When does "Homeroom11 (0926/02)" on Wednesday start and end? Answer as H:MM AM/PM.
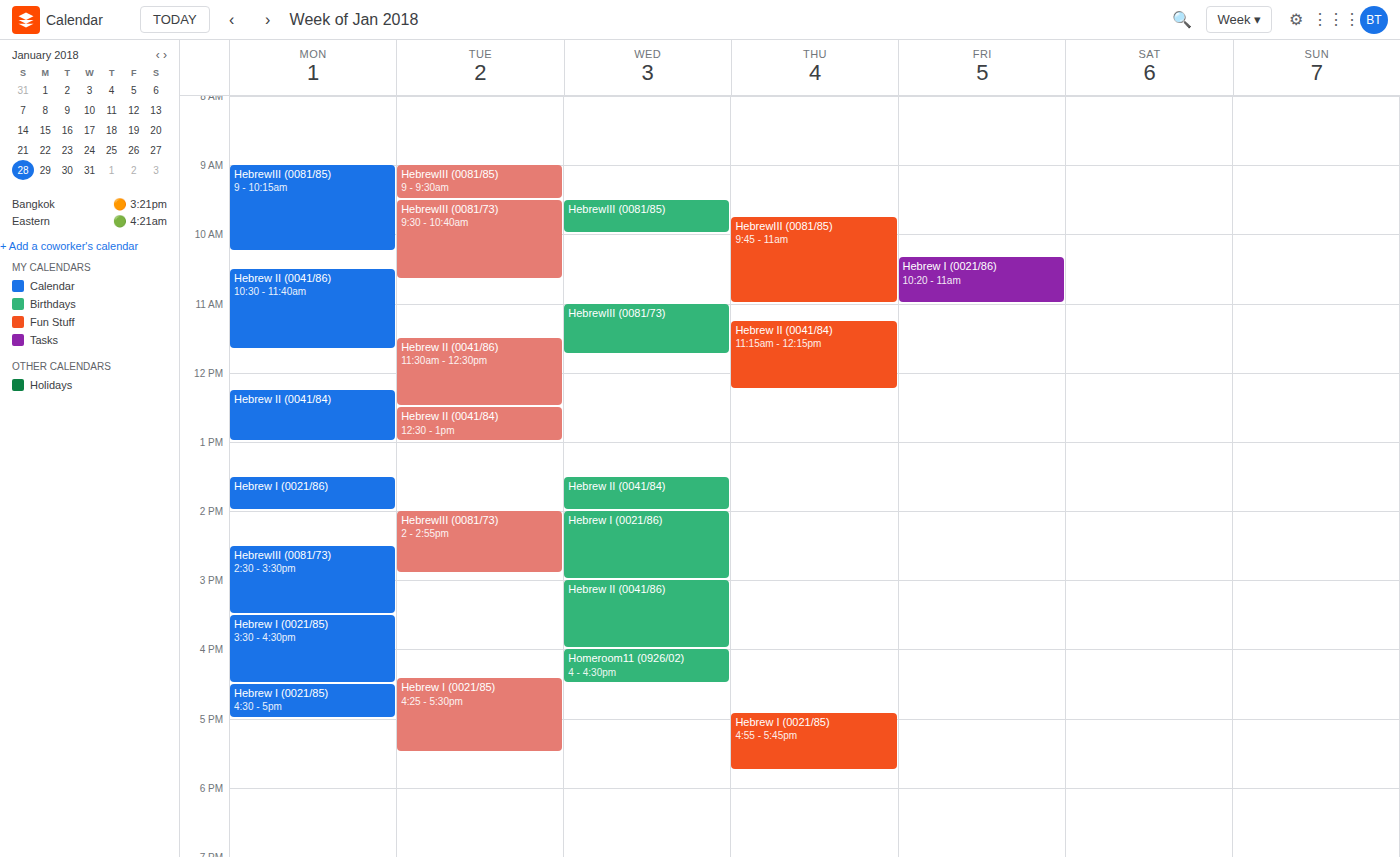
4:00 PM to 4:30 PM